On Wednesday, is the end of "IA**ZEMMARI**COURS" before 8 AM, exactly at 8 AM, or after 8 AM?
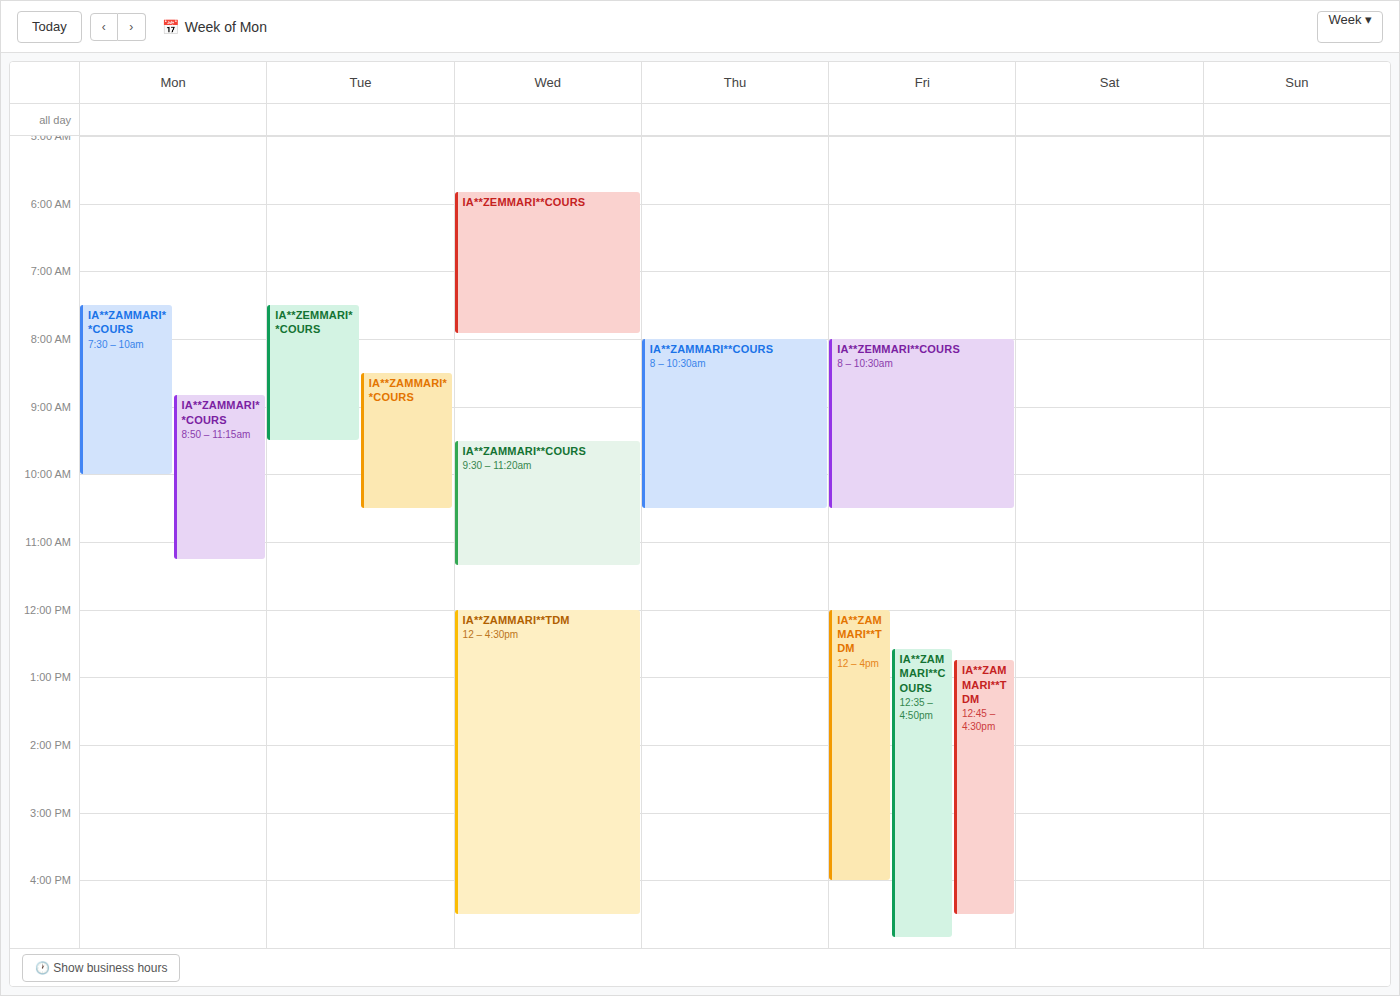
7:55 AM -- before 8 AM, 5 minutes above the 8 AM line.